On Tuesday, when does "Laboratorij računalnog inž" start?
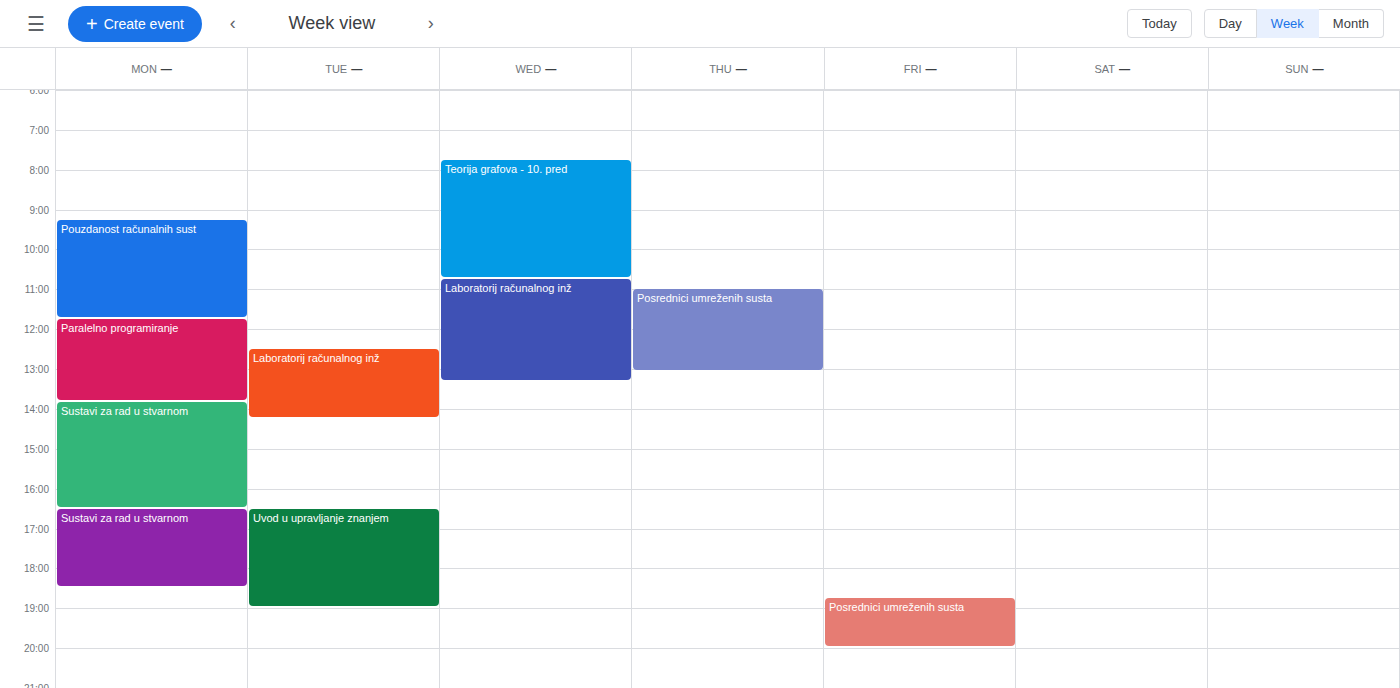
12:30 PM